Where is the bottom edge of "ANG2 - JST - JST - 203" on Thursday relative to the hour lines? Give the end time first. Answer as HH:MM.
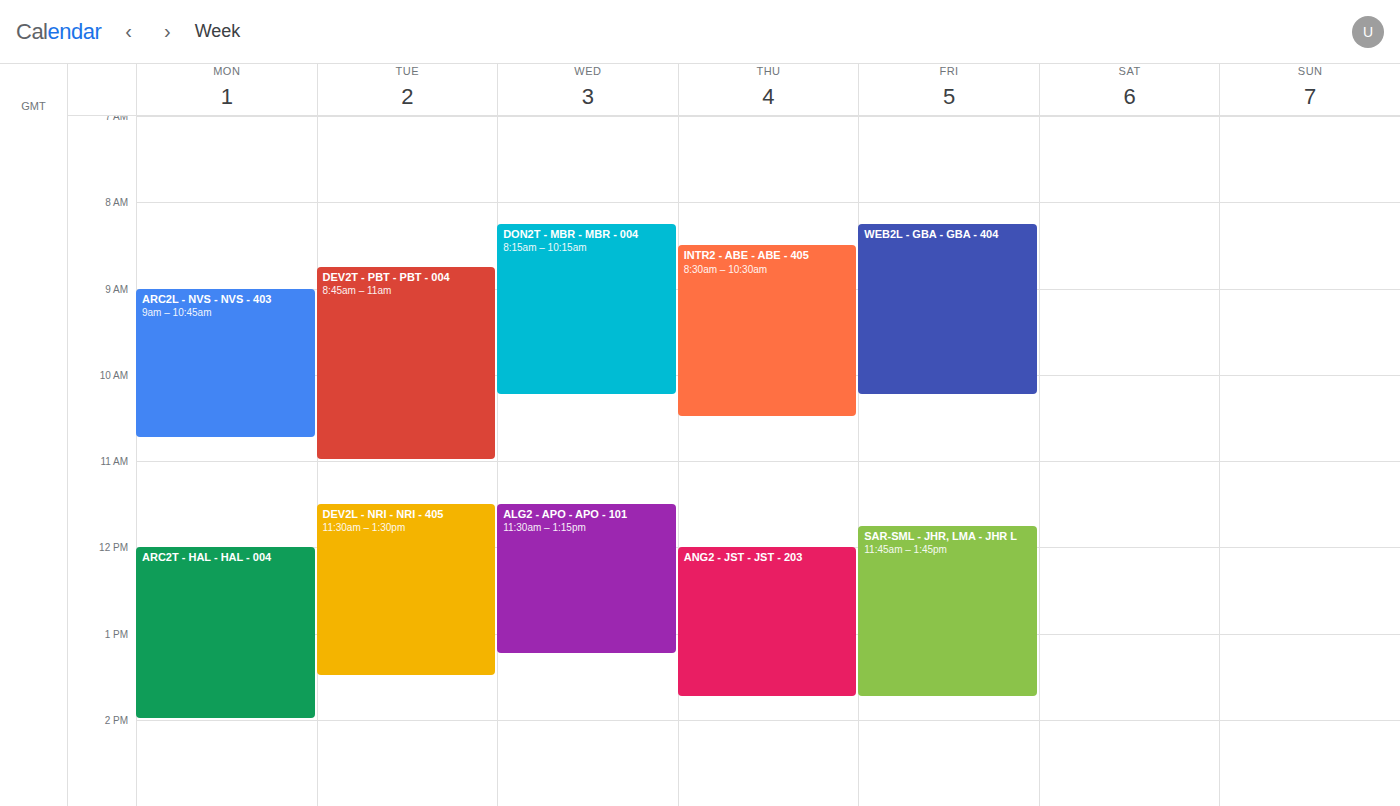
13:45 -- neither: three quarters of the way from the 13:00 line to the 14:00 line.